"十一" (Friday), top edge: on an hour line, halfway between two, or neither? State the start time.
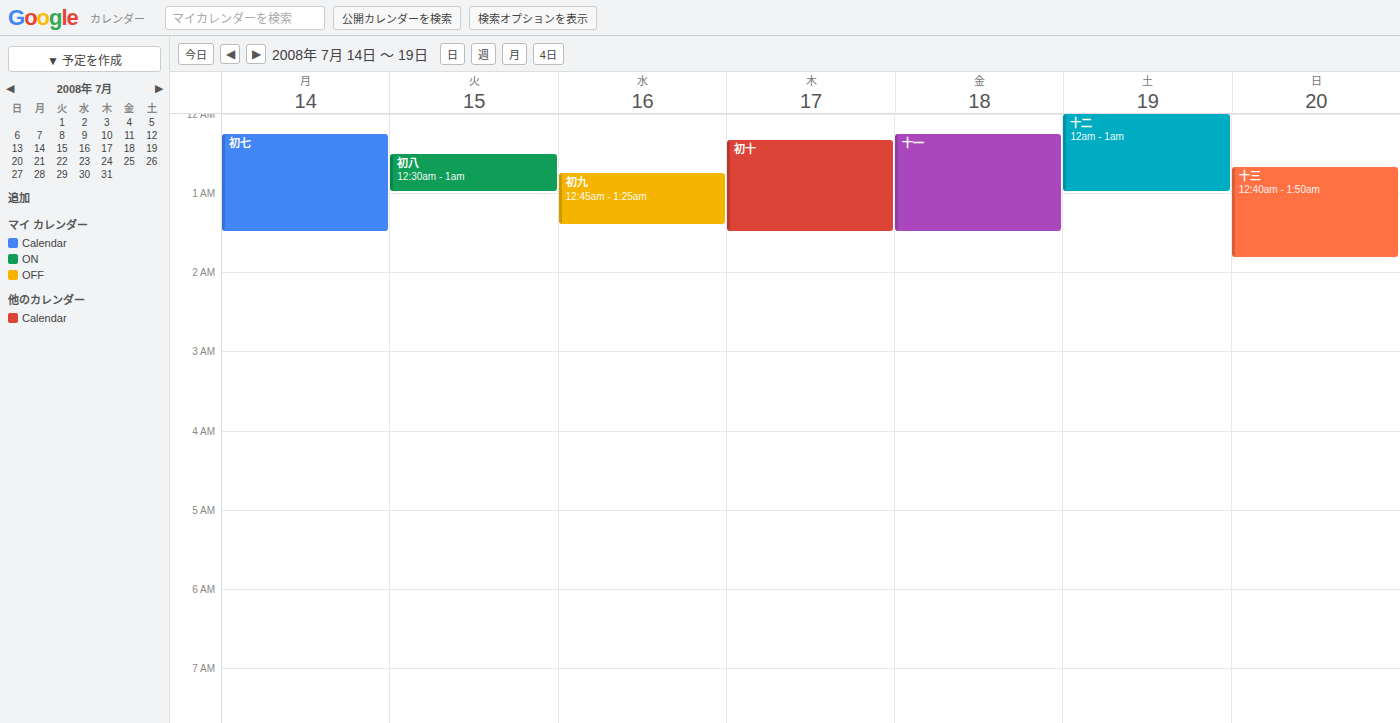
12:15 AM -- neither: a quarter of the way from the 12 AM line to the 1 AM line.